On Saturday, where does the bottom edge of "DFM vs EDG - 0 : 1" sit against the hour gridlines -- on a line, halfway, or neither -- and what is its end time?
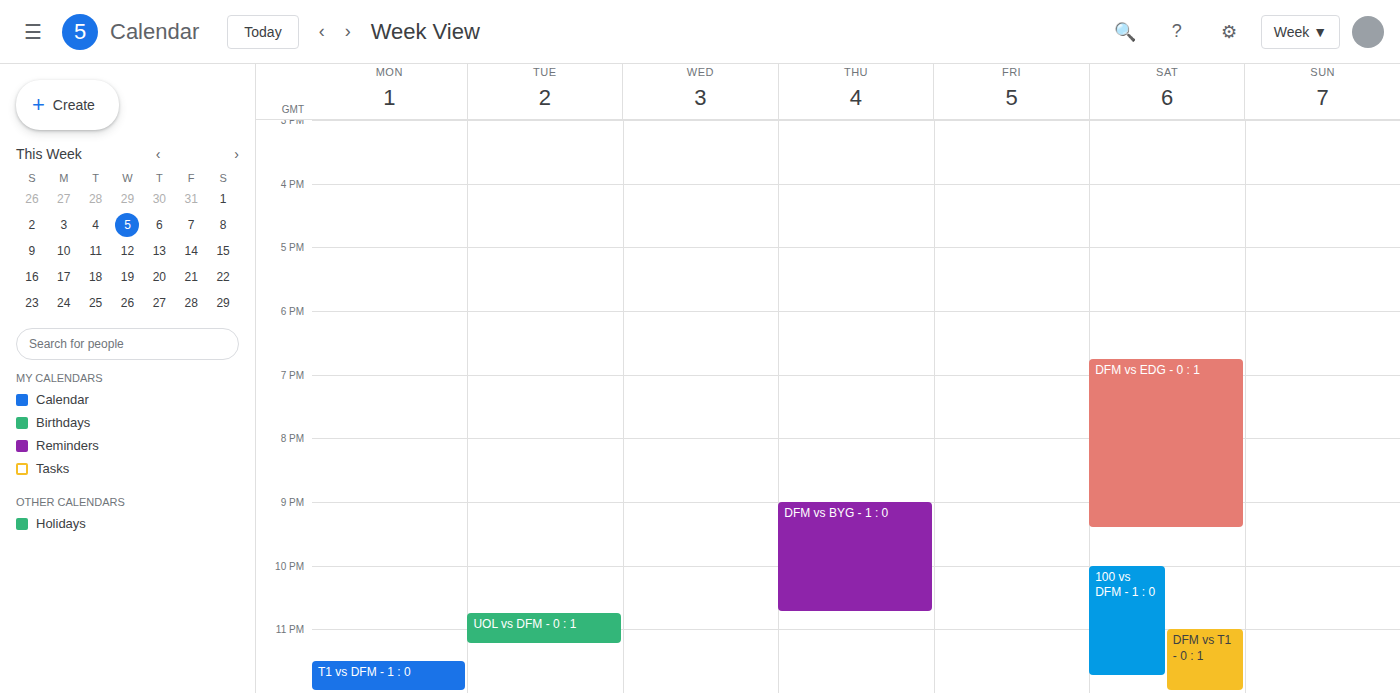
9:25 PM -- neither: 25 minutes below the 9 PM line and 35 minutes above the 10 PM line.